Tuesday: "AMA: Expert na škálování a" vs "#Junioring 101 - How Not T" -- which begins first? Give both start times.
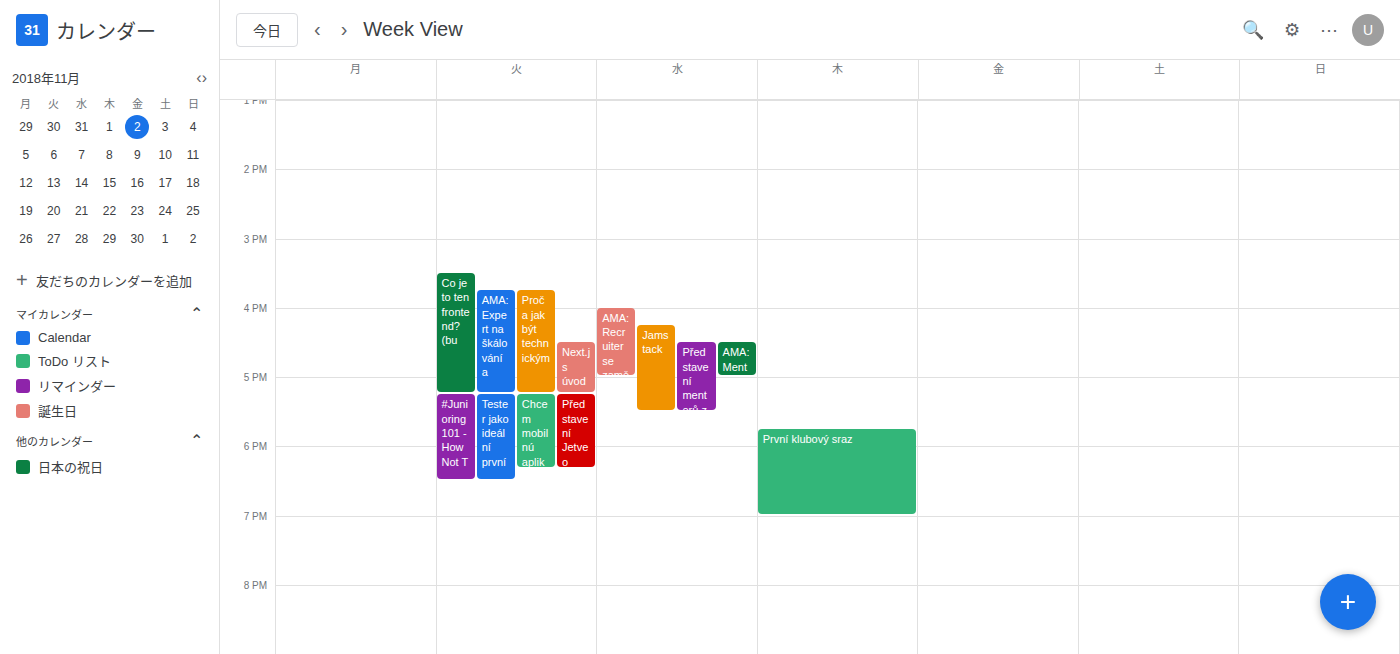
"AMA: Expert na škálování a" 3:45 PM; "#Junioring 101 - How Not T" 5:15 PM.